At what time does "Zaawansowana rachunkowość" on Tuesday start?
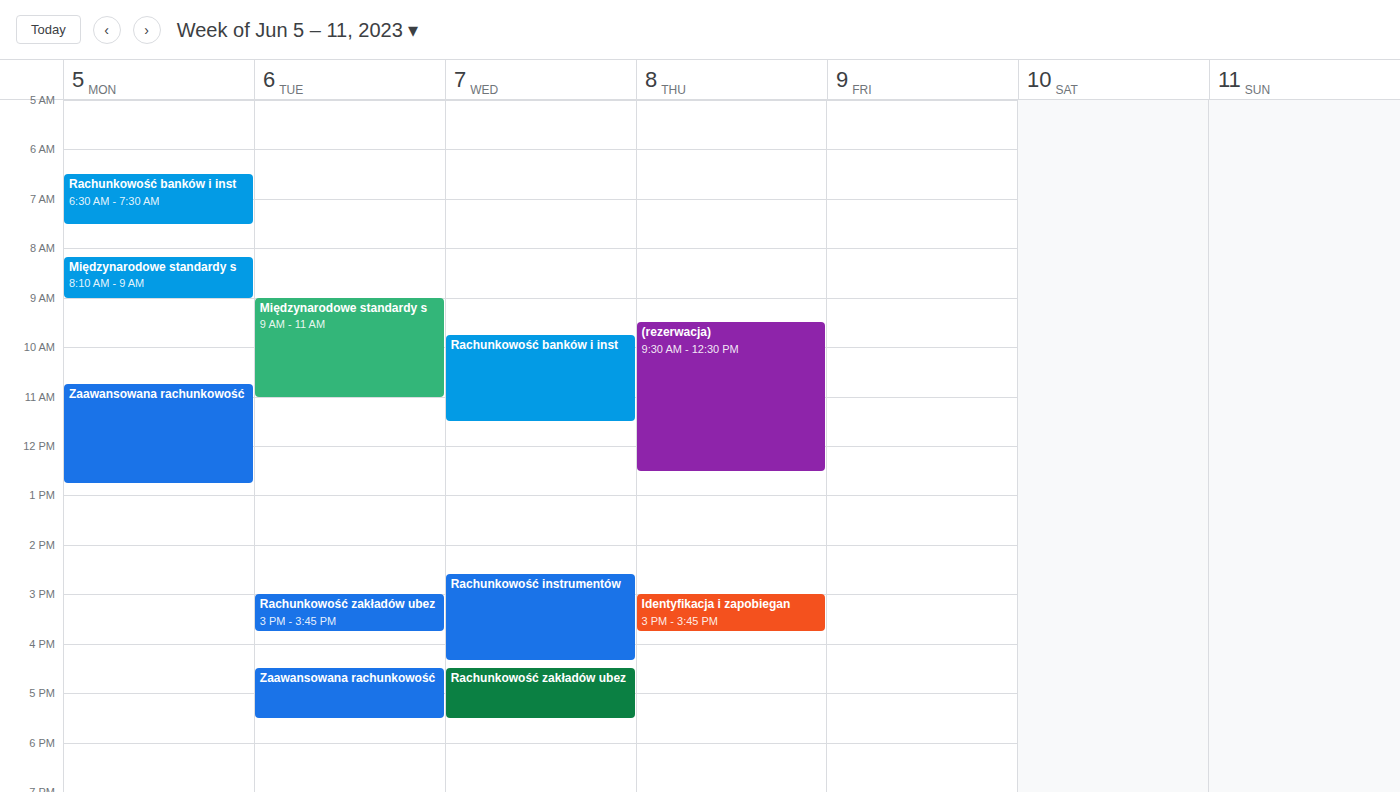
4:30 PM